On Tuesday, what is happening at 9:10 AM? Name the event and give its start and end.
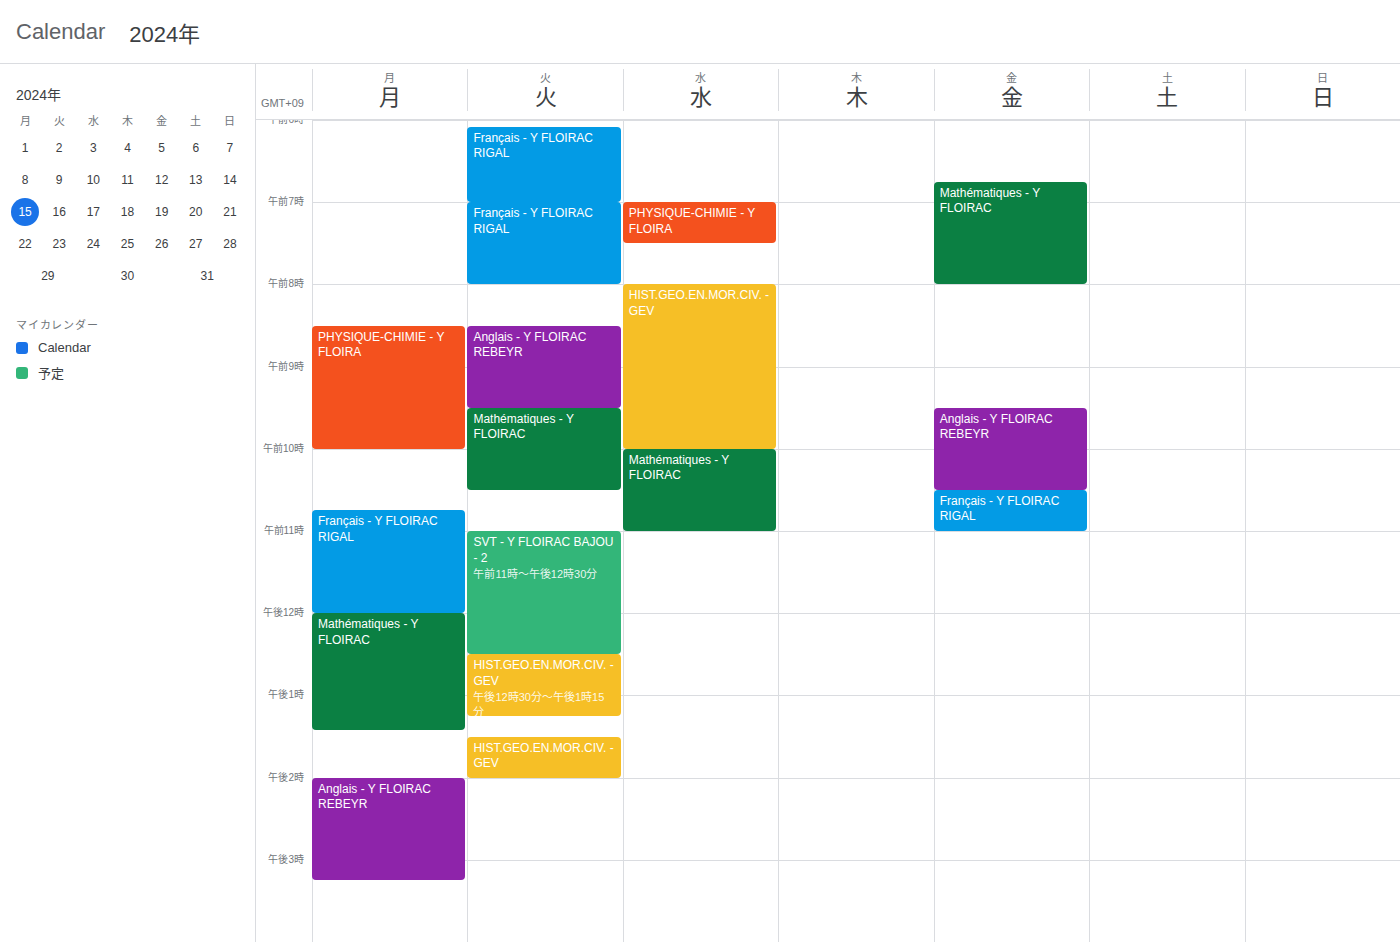
"Anglais - Y FLOIRAC REBEYR", 8:30 AM to 9:30 AM